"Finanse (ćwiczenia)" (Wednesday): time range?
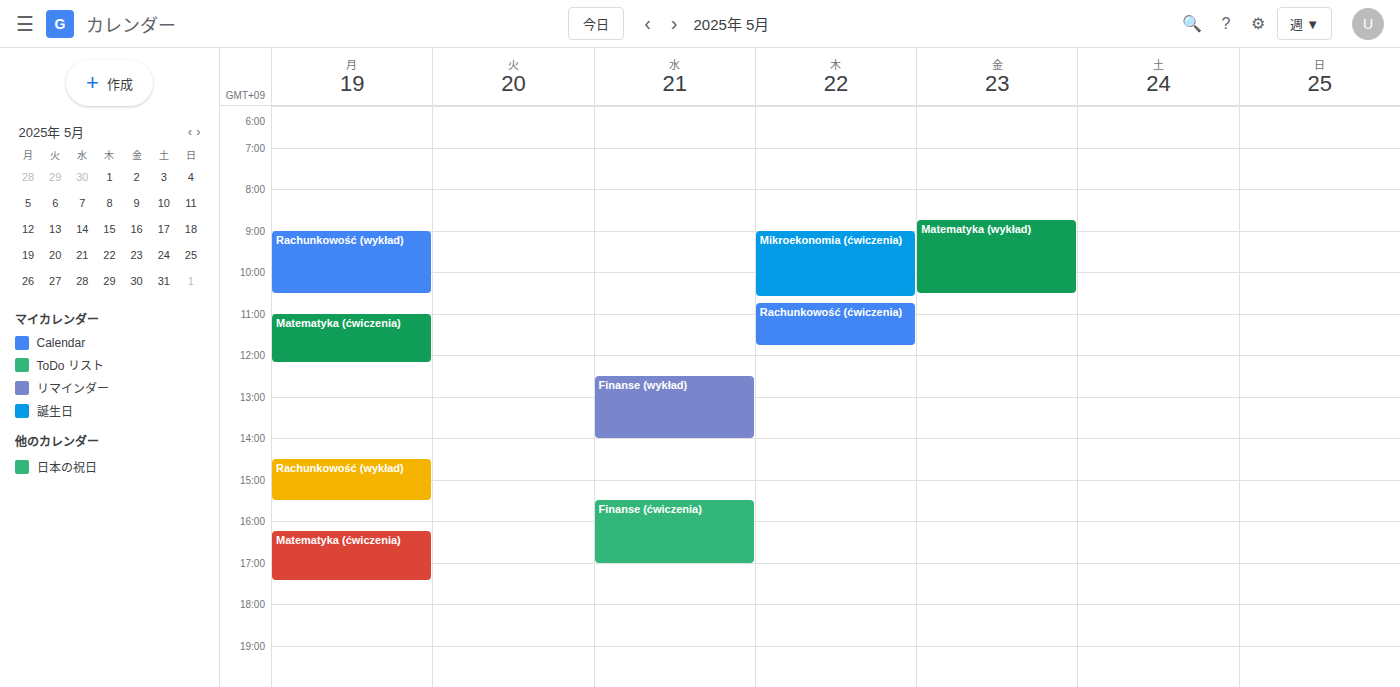
3:30 PM to 5:00 PM